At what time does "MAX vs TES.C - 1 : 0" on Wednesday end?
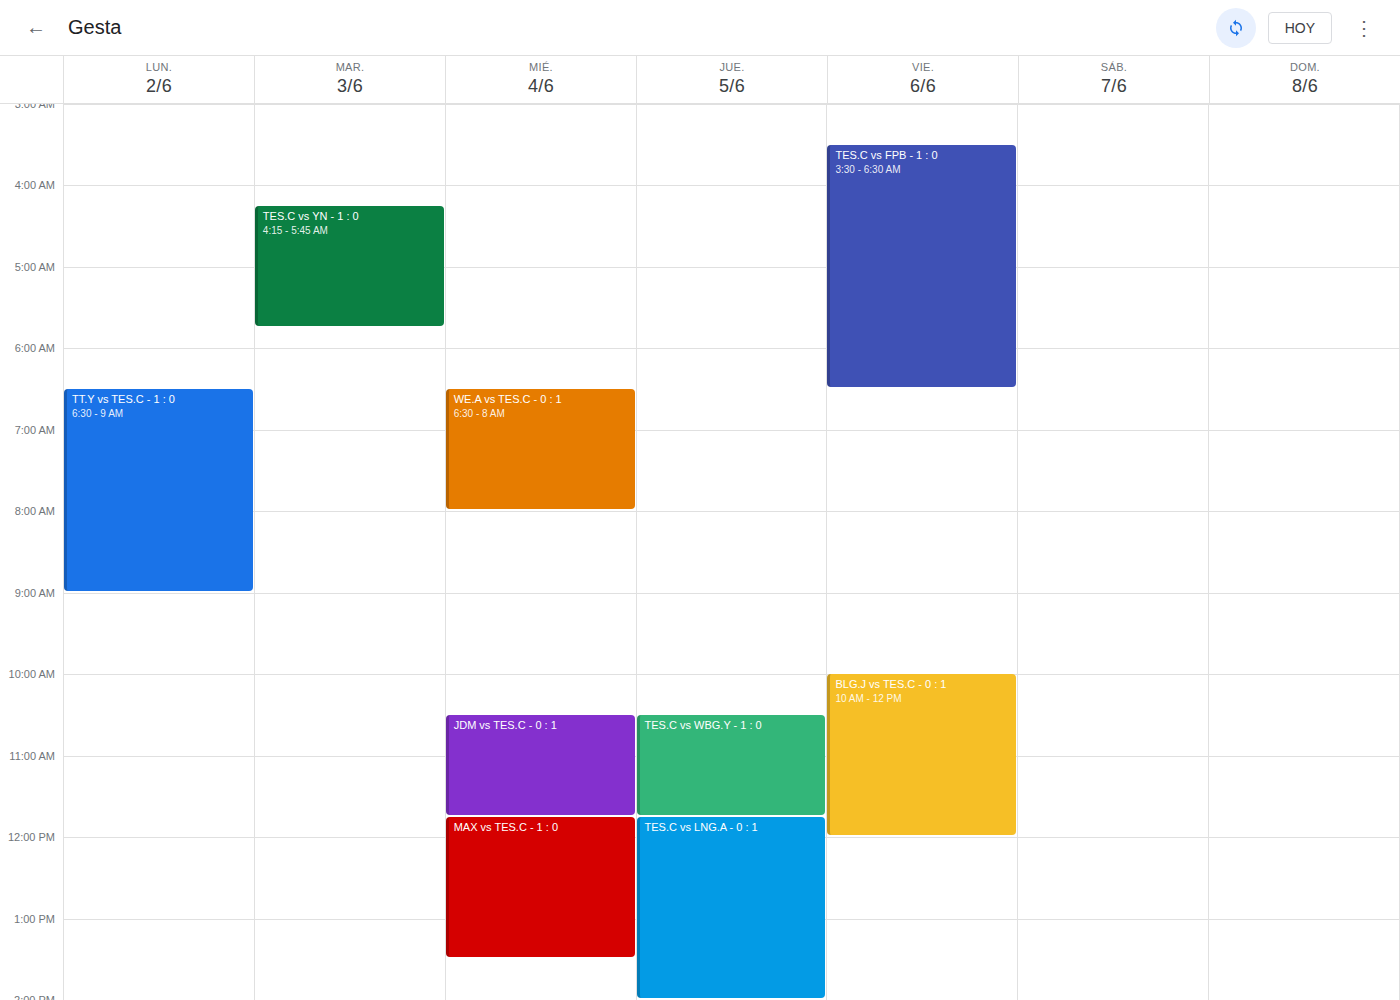
1:30 PM